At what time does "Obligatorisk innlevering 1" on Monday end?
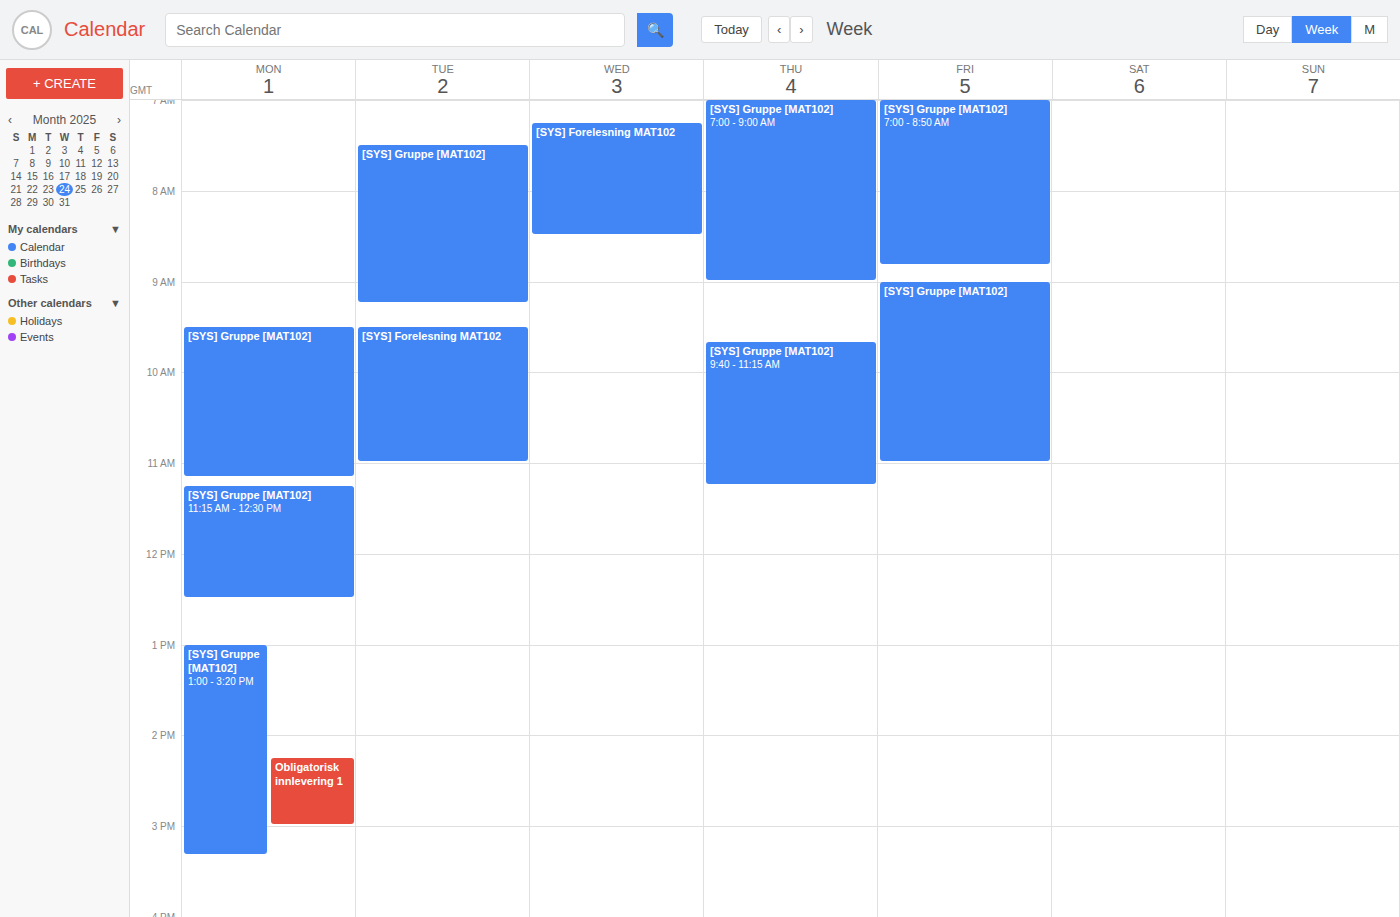
3:00 PM